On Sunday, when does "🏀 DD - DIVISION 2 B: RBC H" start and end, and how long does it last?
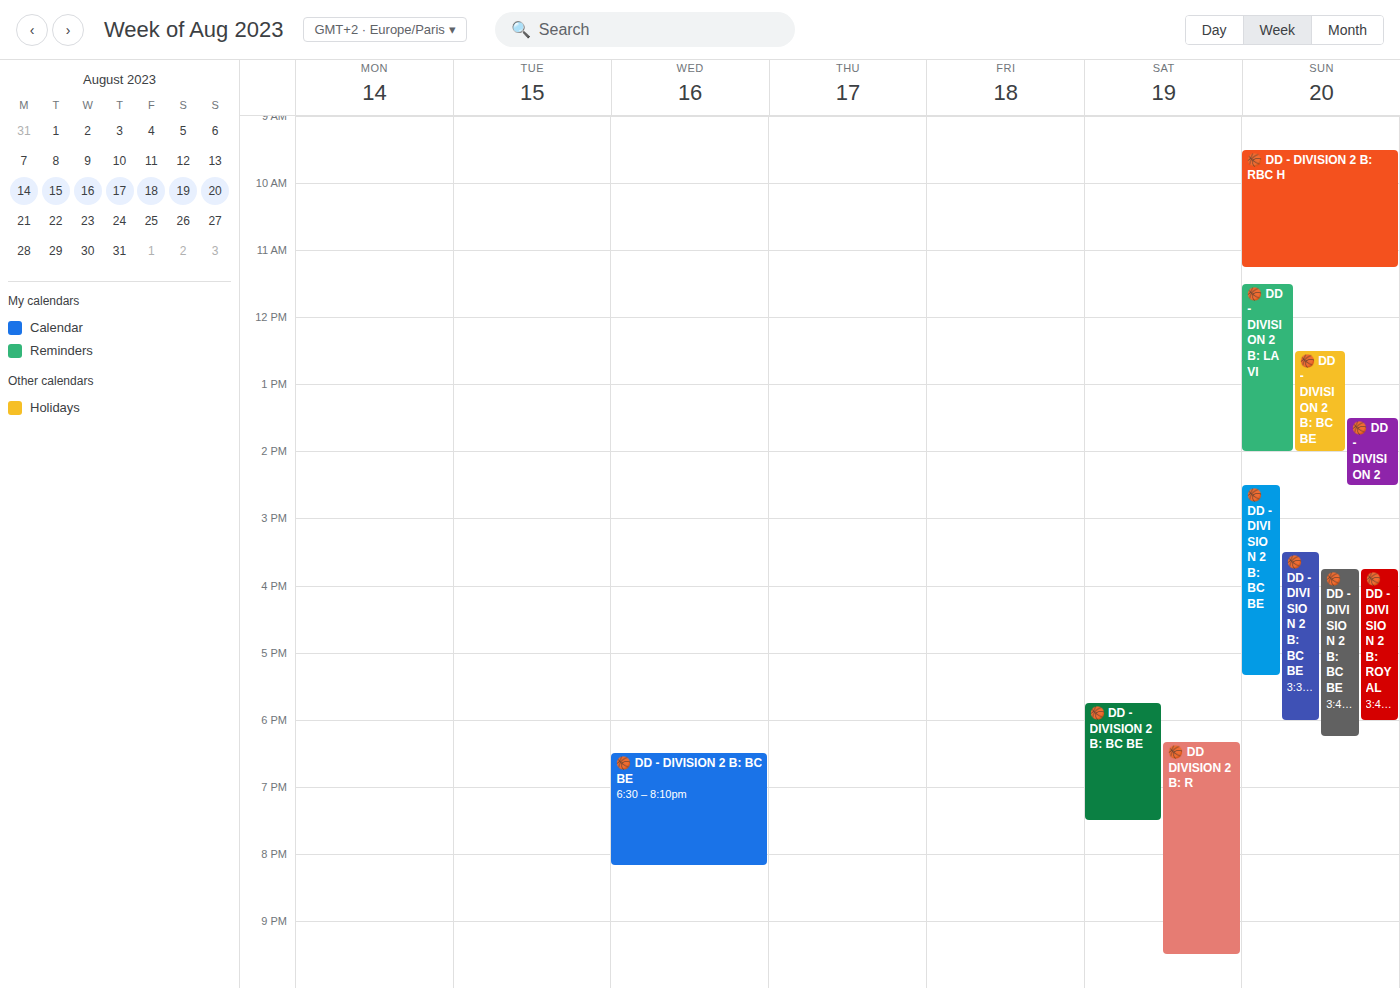
9:30 AM to 11:15 AM, 1 hour 45 minutes